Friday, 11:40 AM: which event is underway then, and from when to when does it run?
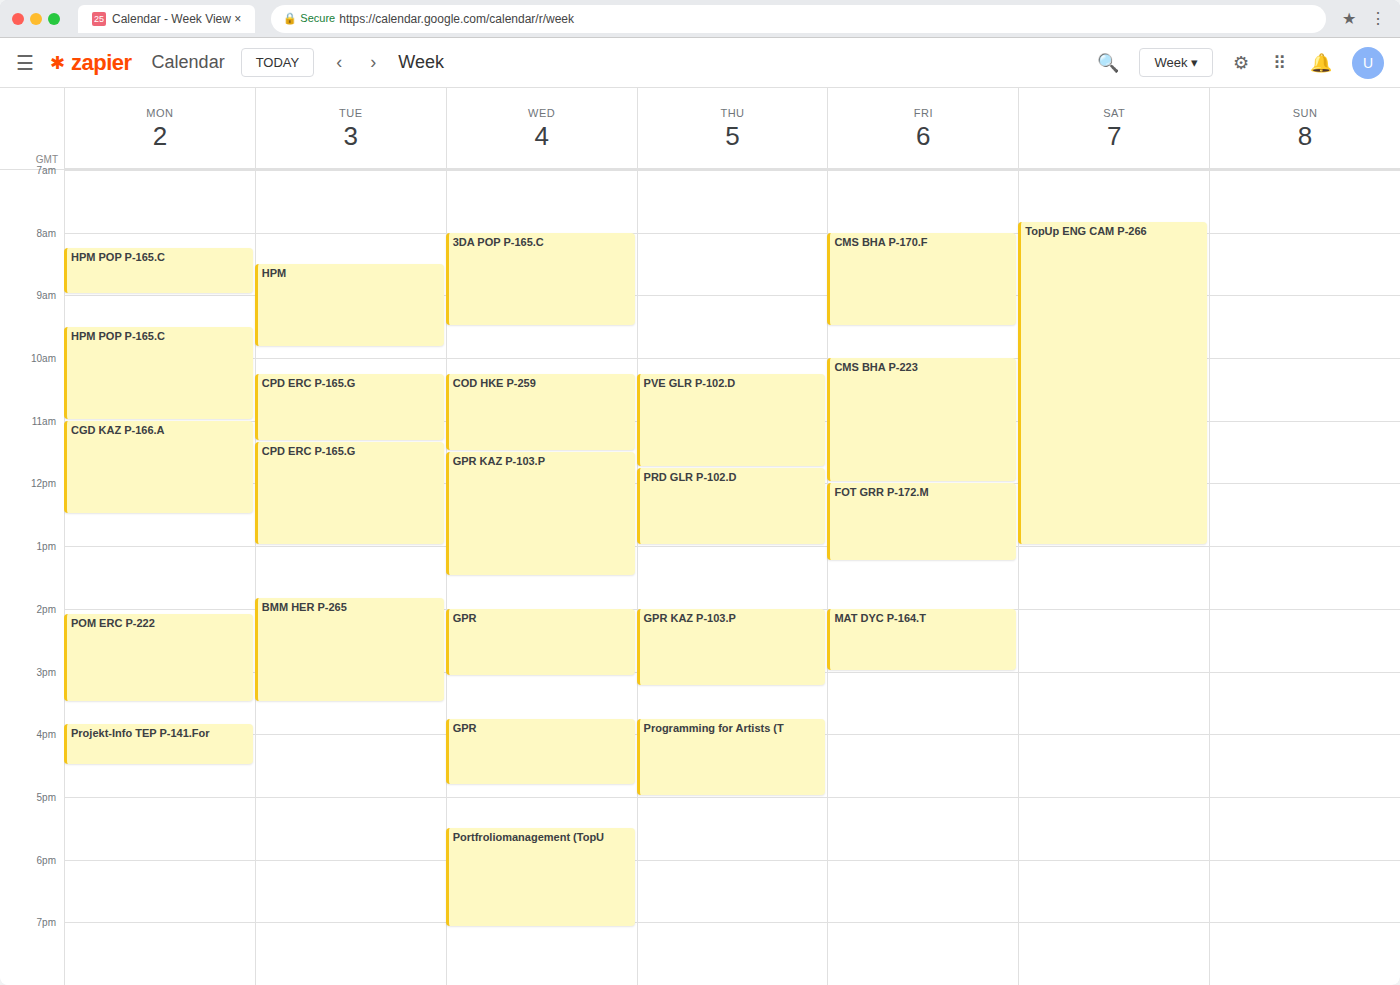
"CMS BHA P-223", 10:00 AM to 12:00 PM